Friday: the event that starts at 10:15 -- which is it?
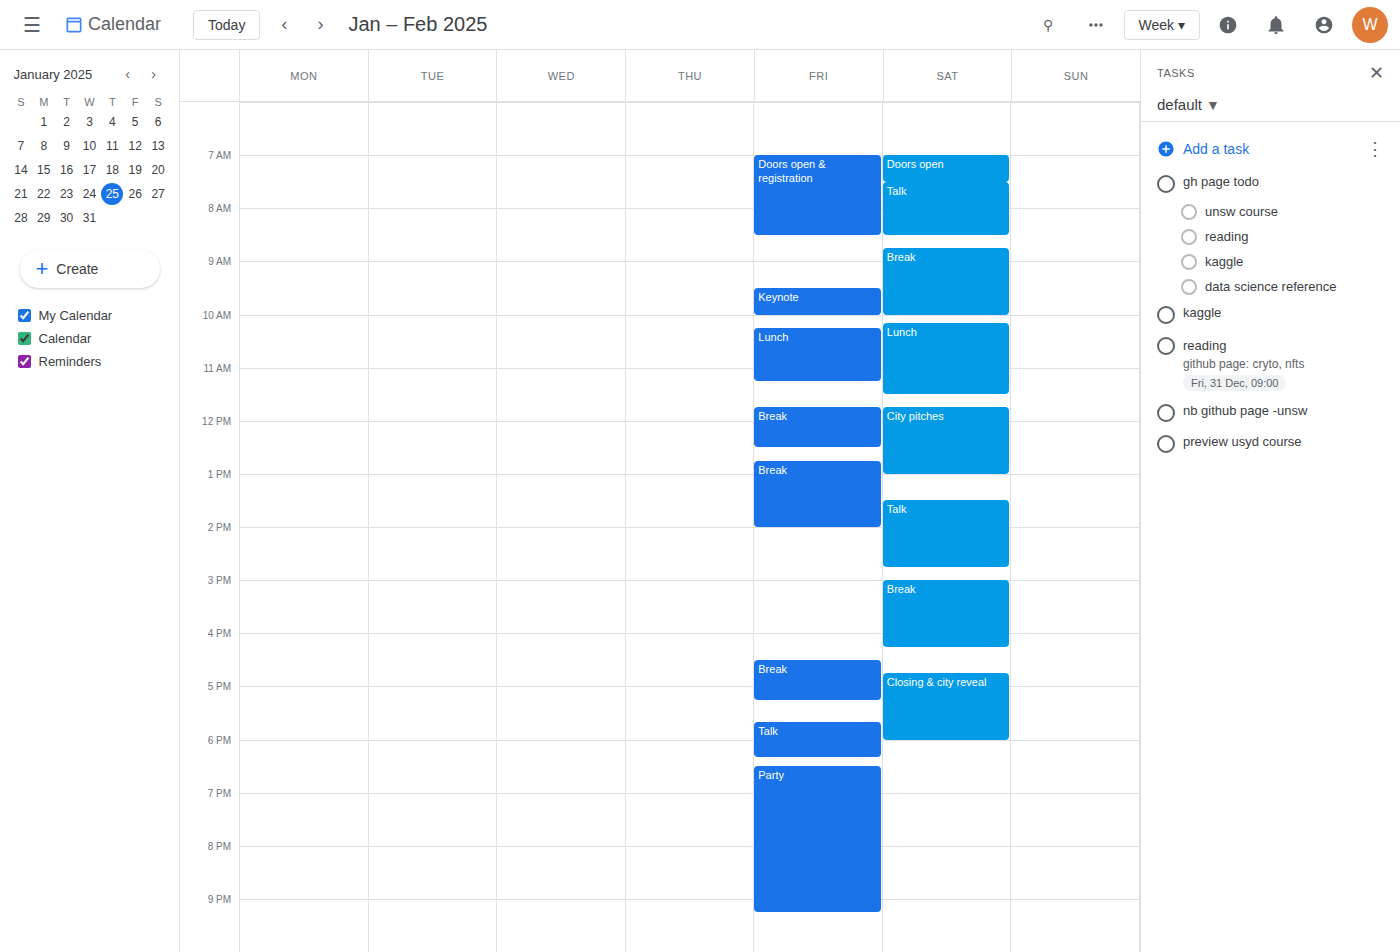
"Lunch"